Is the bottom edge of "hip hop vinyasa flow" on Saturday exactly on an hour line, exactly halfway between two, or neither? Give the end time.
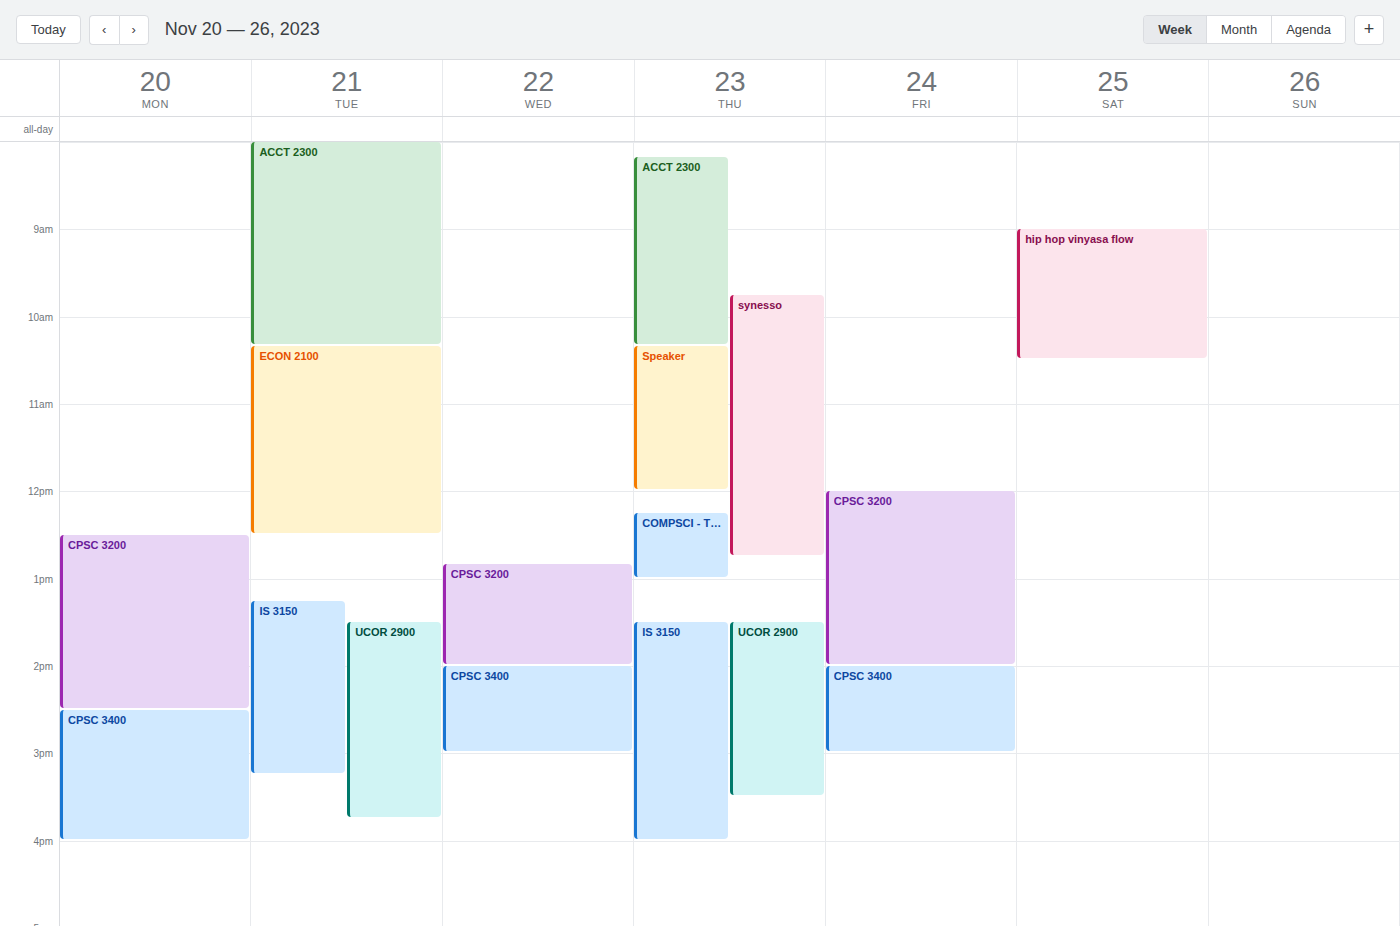
10:30 -- halfway between the 10:00 and 11:00 lines.